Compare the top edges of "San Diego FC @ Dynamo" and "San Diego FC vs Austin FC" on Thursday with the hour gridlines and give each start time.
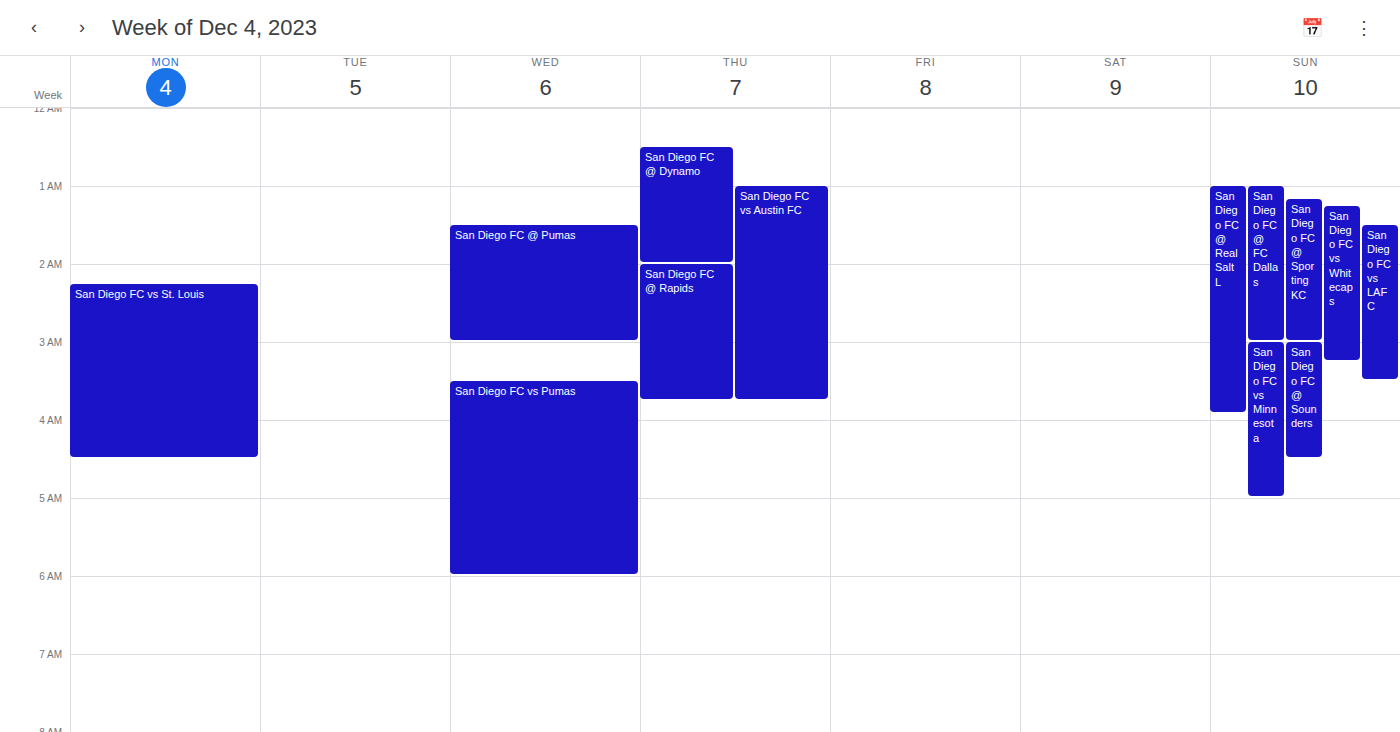
"San Diego FC @ Dynamo": 12:30 AM, halfway between the 12 AM and 1 AM lines. "San Diego FC vs Austin FC": 1:00 AM, exactly on the 1 AM line.